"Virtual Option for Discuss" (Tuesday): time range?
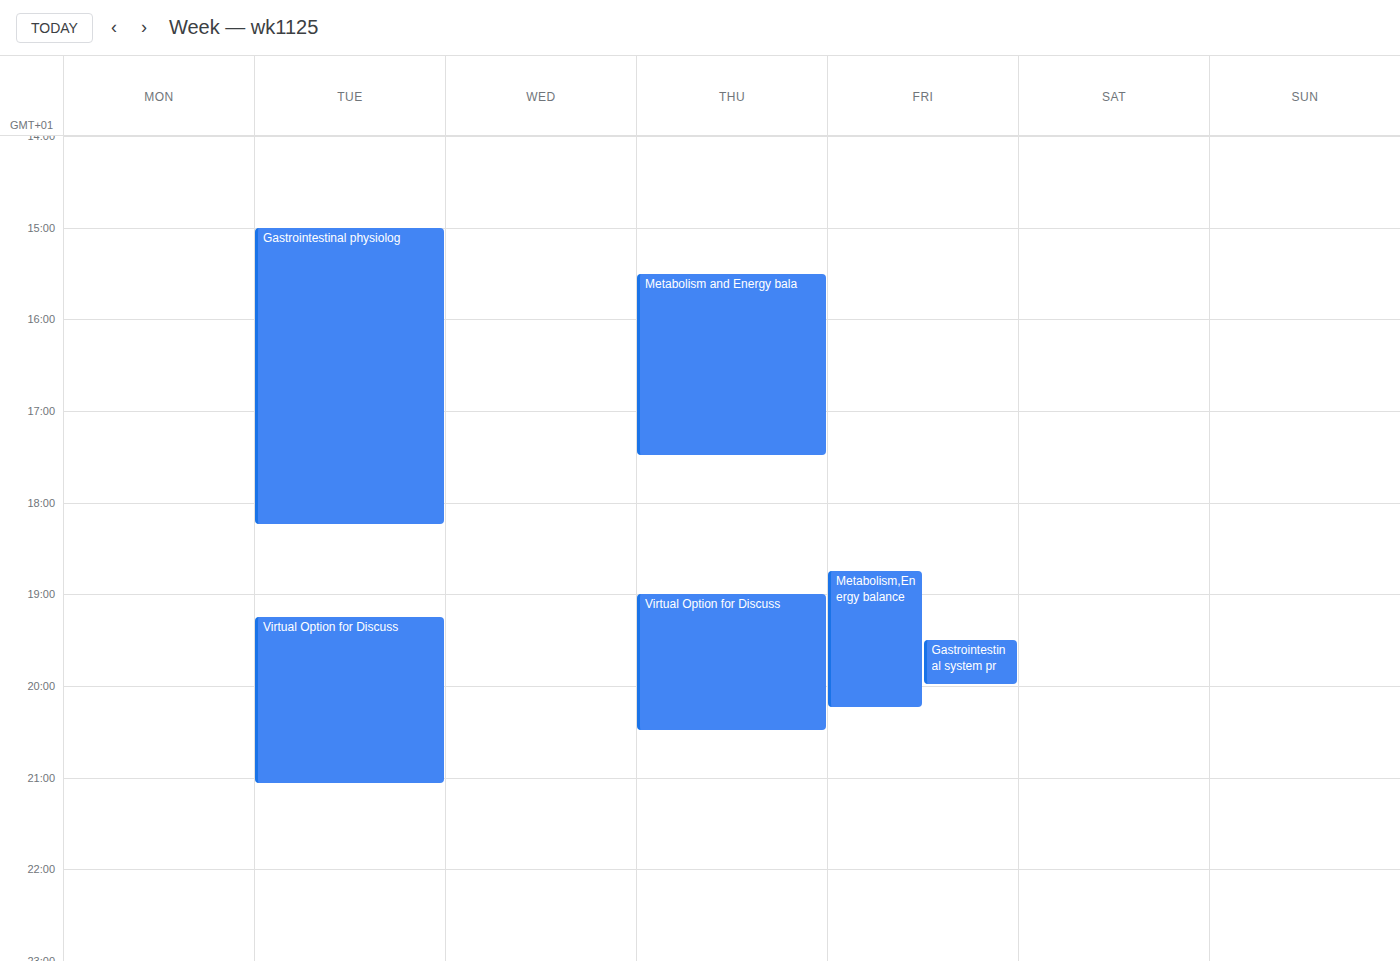
7:15 PM to 9:05 PM